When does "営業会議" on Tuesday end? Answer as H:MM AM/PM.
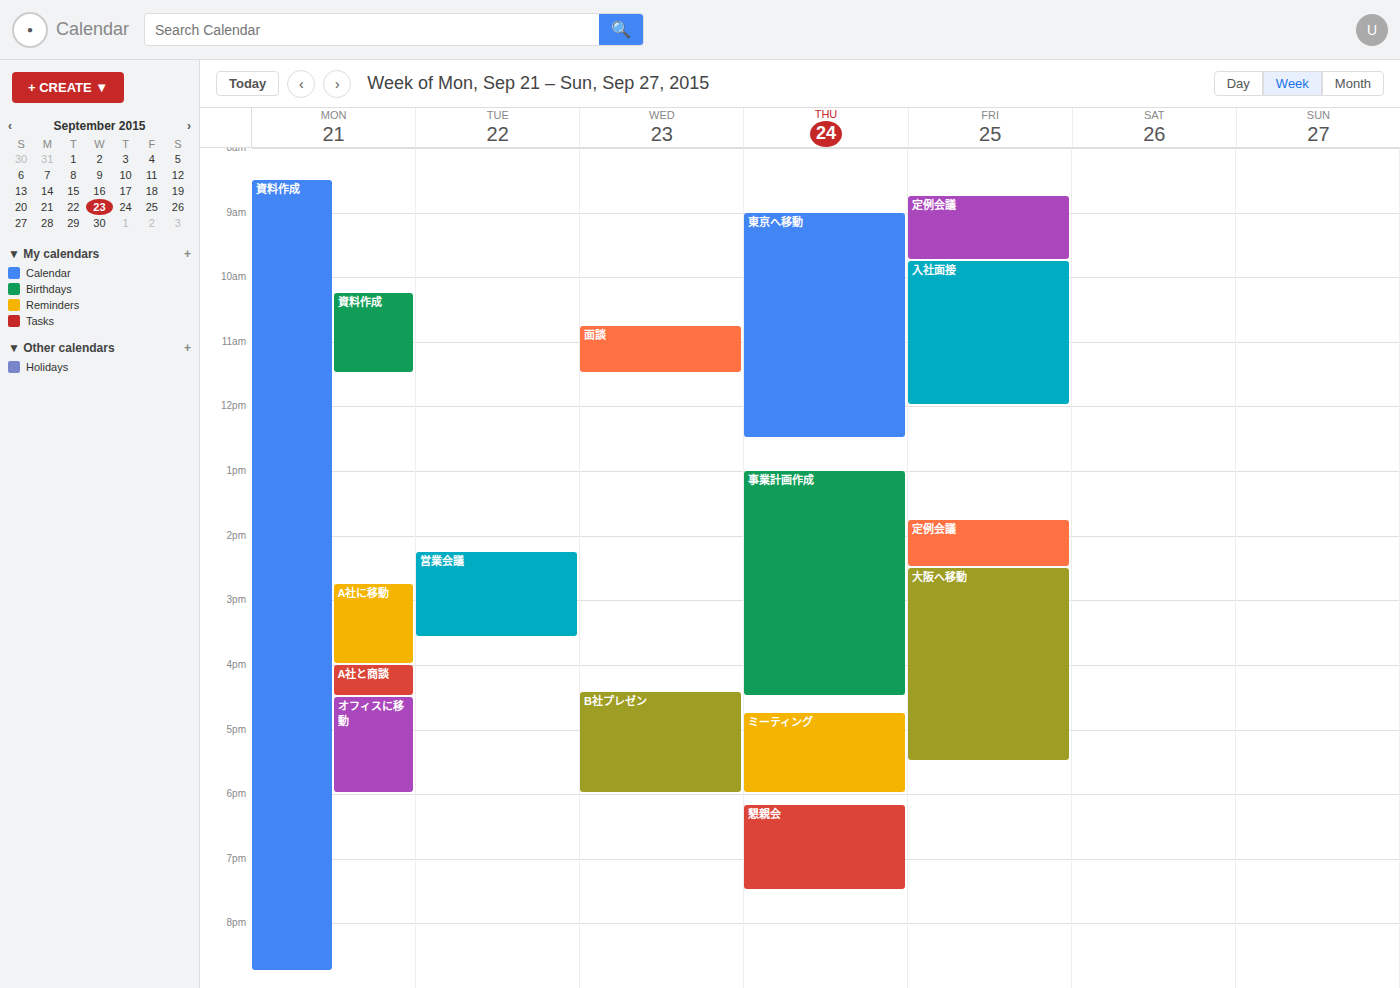
3:35 PM